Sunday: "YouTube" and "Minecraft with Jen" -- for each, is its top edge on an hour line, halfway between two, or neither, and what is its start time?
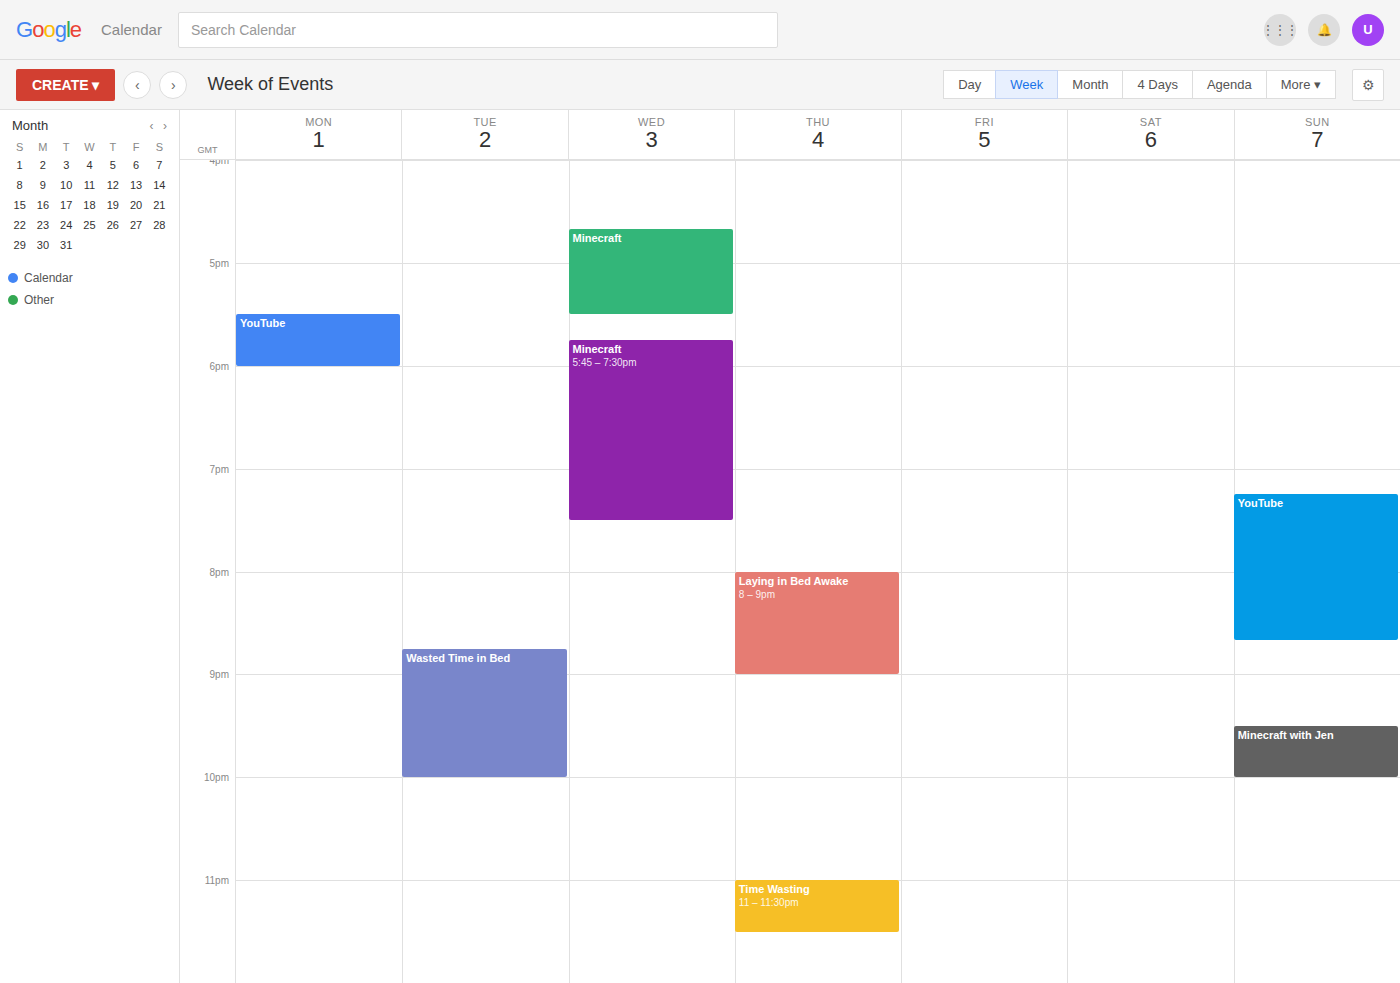
"YouTube": 7:15 PM, neither: a quarter of the way from the 7 PM line to the 8 PM line. "Minecraft with Jen": 9:30 PM, halfway between the 9 PM and 10 PM lines.